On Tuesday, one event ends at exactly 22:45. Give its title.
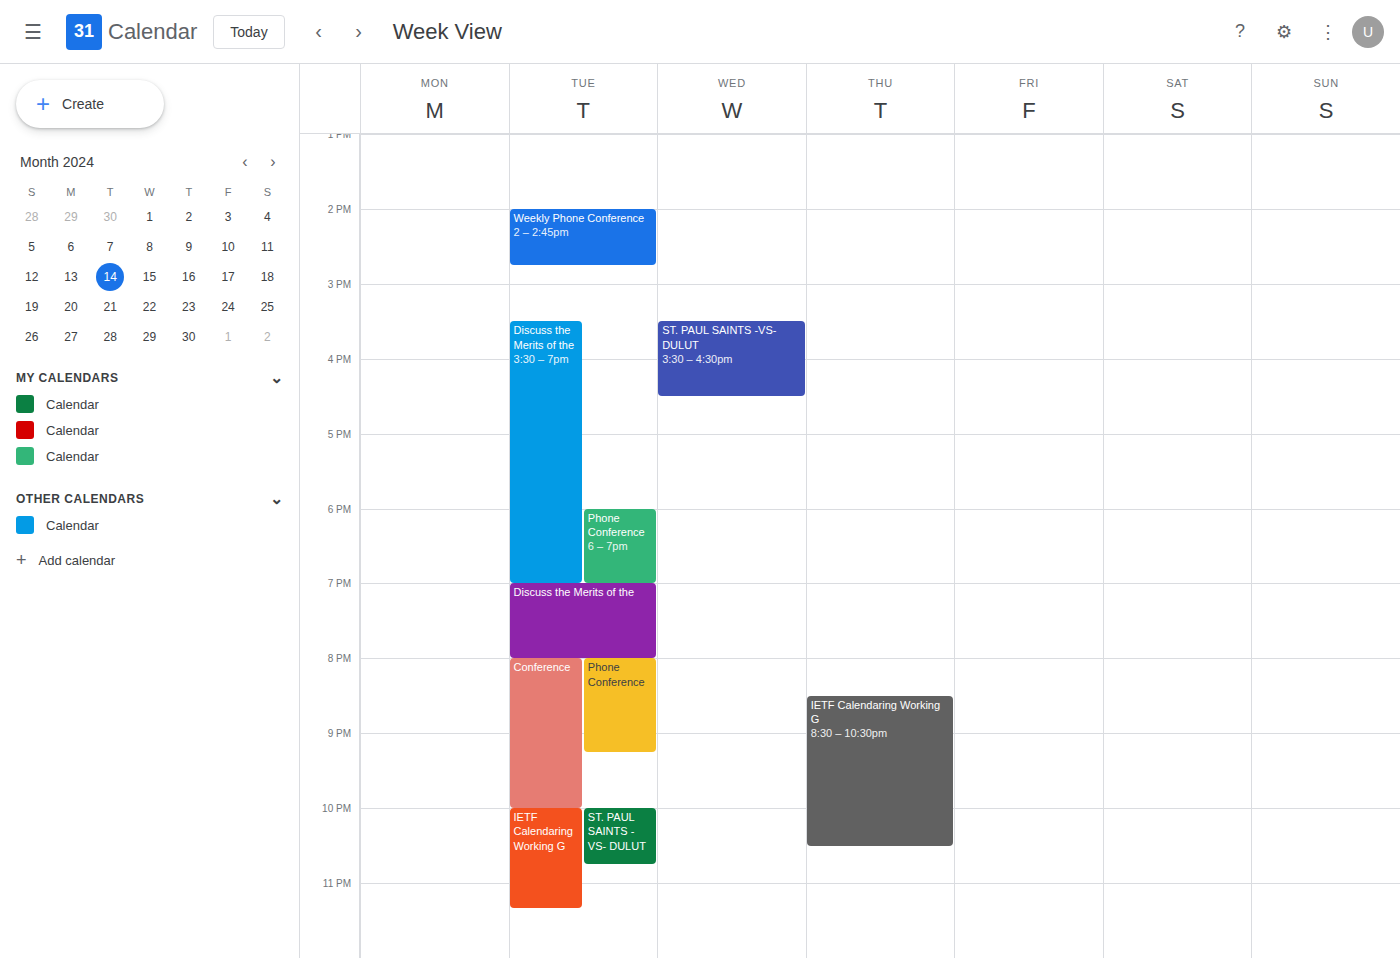
"ST. PAUL SAINTS -VS- DULUT"